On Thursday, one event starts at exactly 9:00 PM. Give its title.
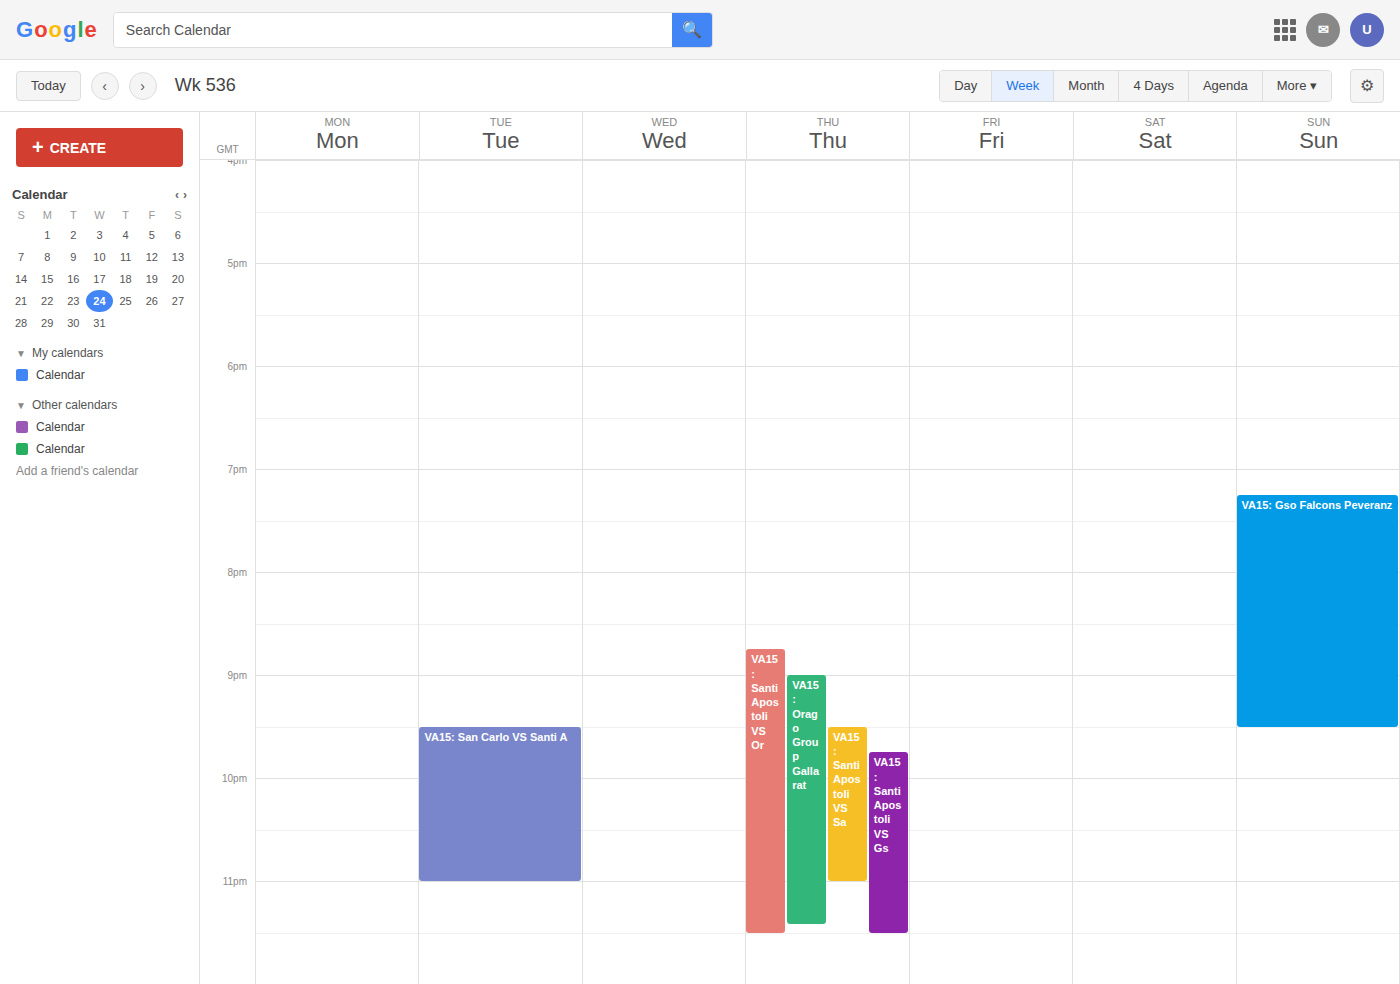
"VA15: Orago Group Gallarat"